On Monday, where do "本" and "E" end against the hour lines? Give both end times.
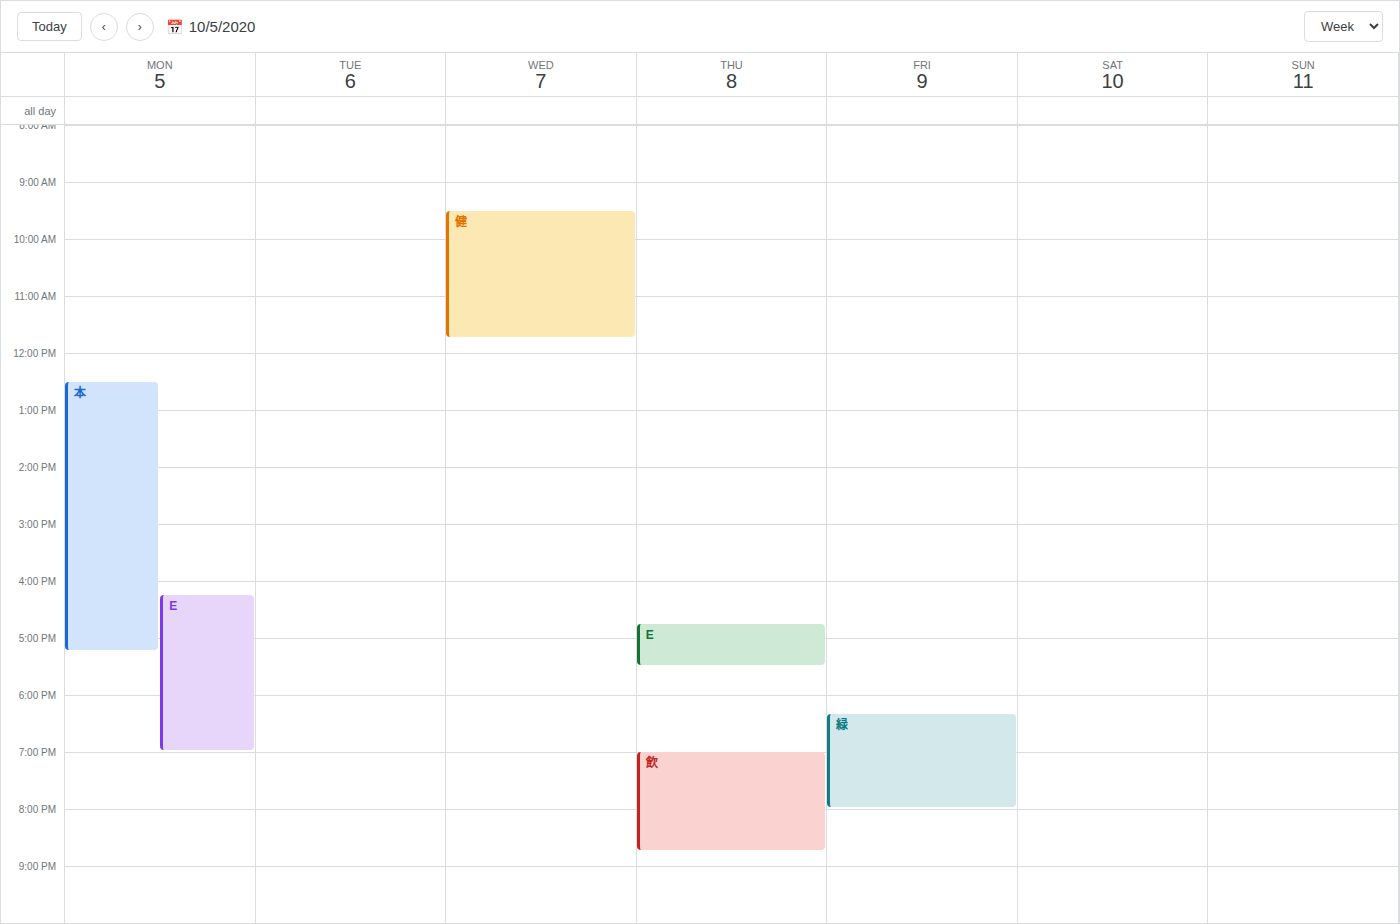
"本": 5:15 PM, neither: a quarter of the way from the 5 PM line to the 6 PM line. "E": 7:00 PM, exactly on the 7 PM line.